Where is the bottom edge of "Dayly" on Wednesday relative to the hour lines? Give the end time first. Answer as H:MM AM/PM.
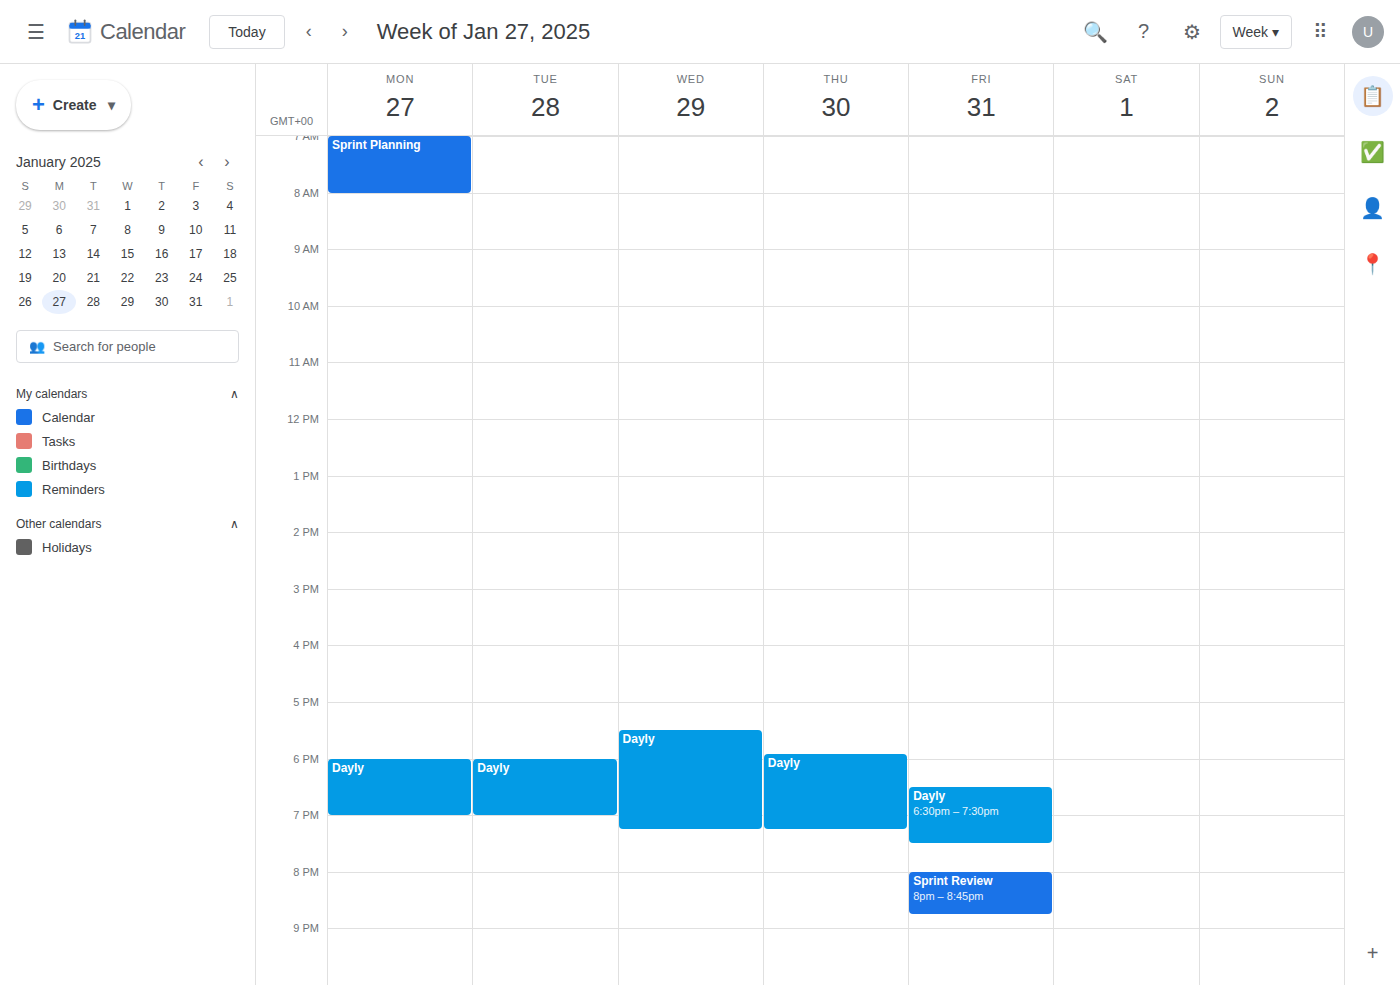
7:15 PM -- neither: a quarter of the way from the 7 PM line to the 8 PM line.